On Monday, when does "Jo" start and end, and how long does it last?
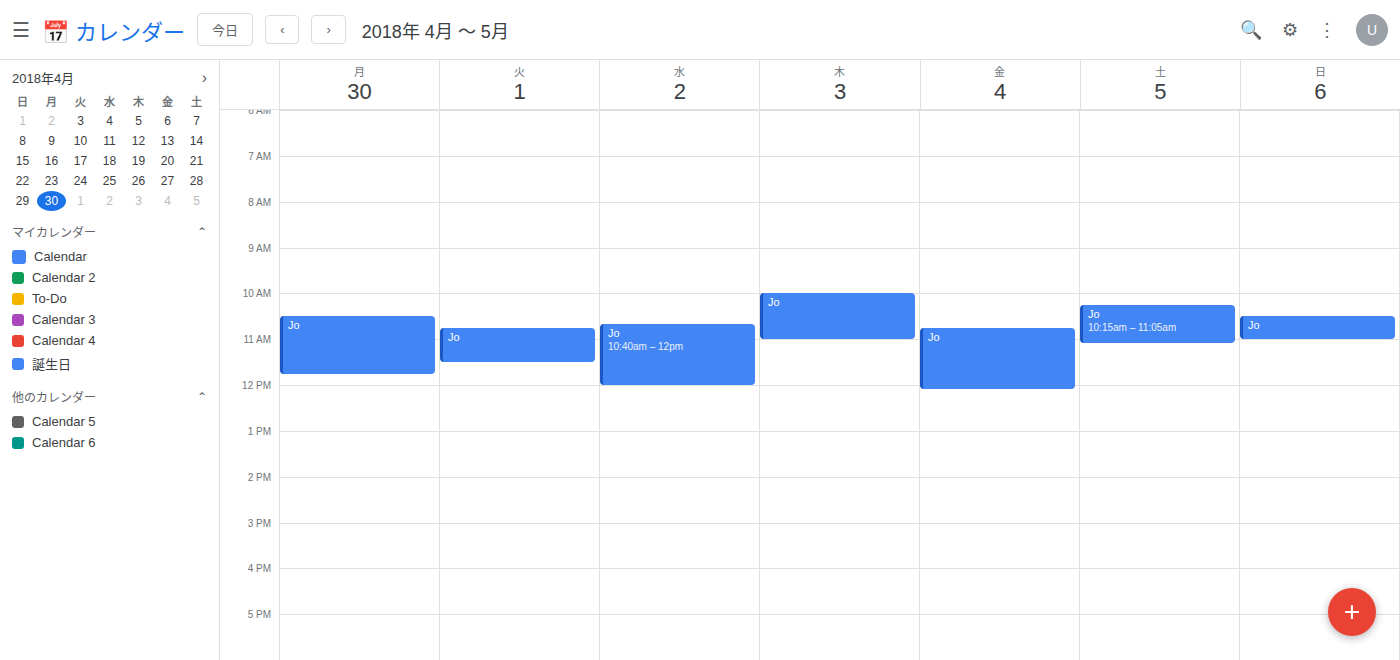
10:30 AM to 11:45 AM, 1 hour 15 minutes